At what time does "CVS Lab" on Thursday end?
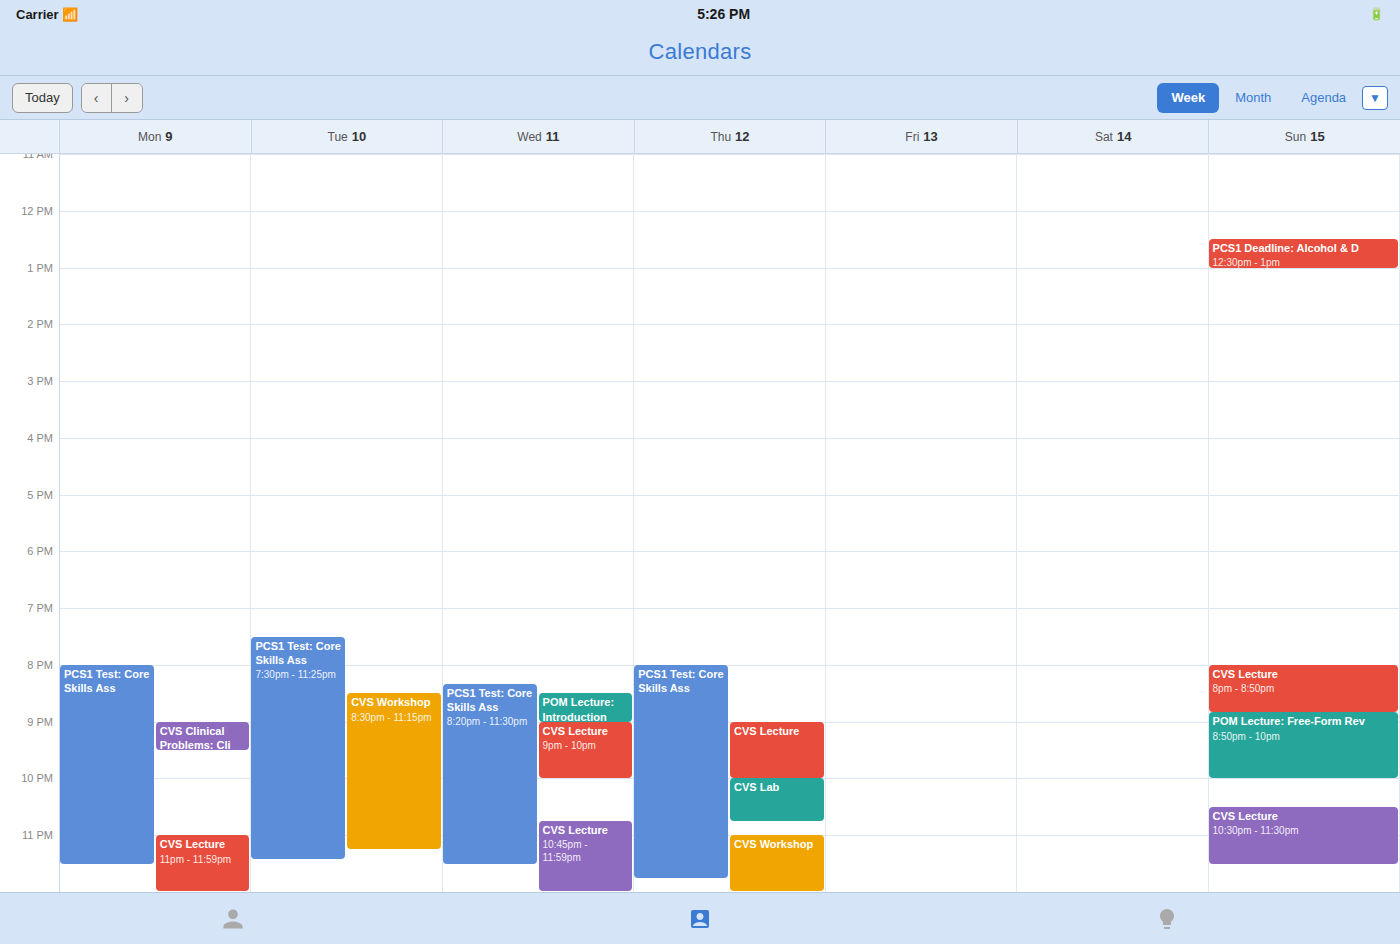
10:45 PM